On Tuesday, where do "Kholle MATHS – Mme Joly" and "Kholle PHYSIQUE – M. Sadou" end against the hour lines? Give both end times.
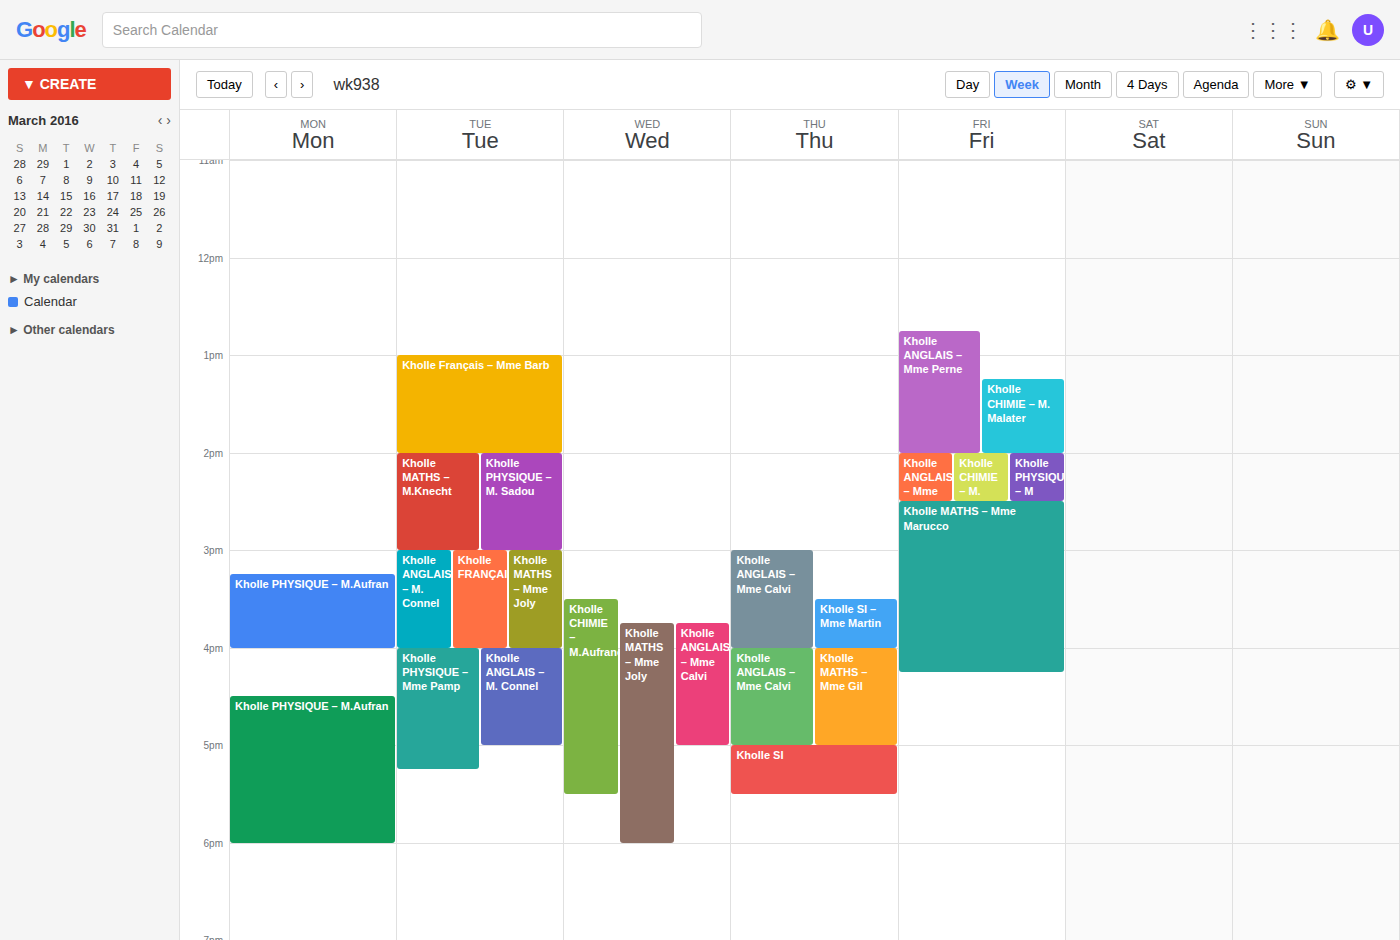
"Kholle MATHS – Mme Joly": 4:00 PM, exactly on the 4 PM line. "Kholle PHYSIQUE – M. Sadou": 3:00 PM, exactly on the 3 PM line.